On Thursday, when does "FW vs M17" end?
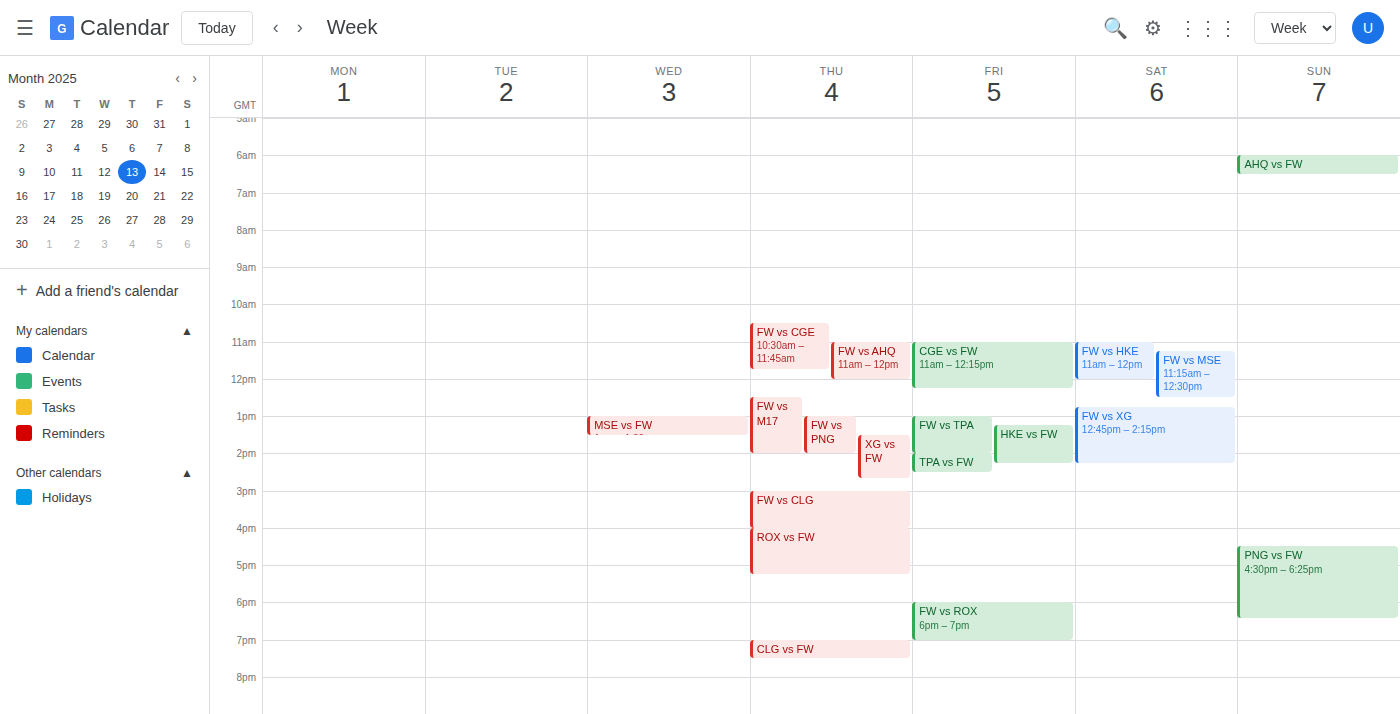
2:00 PM